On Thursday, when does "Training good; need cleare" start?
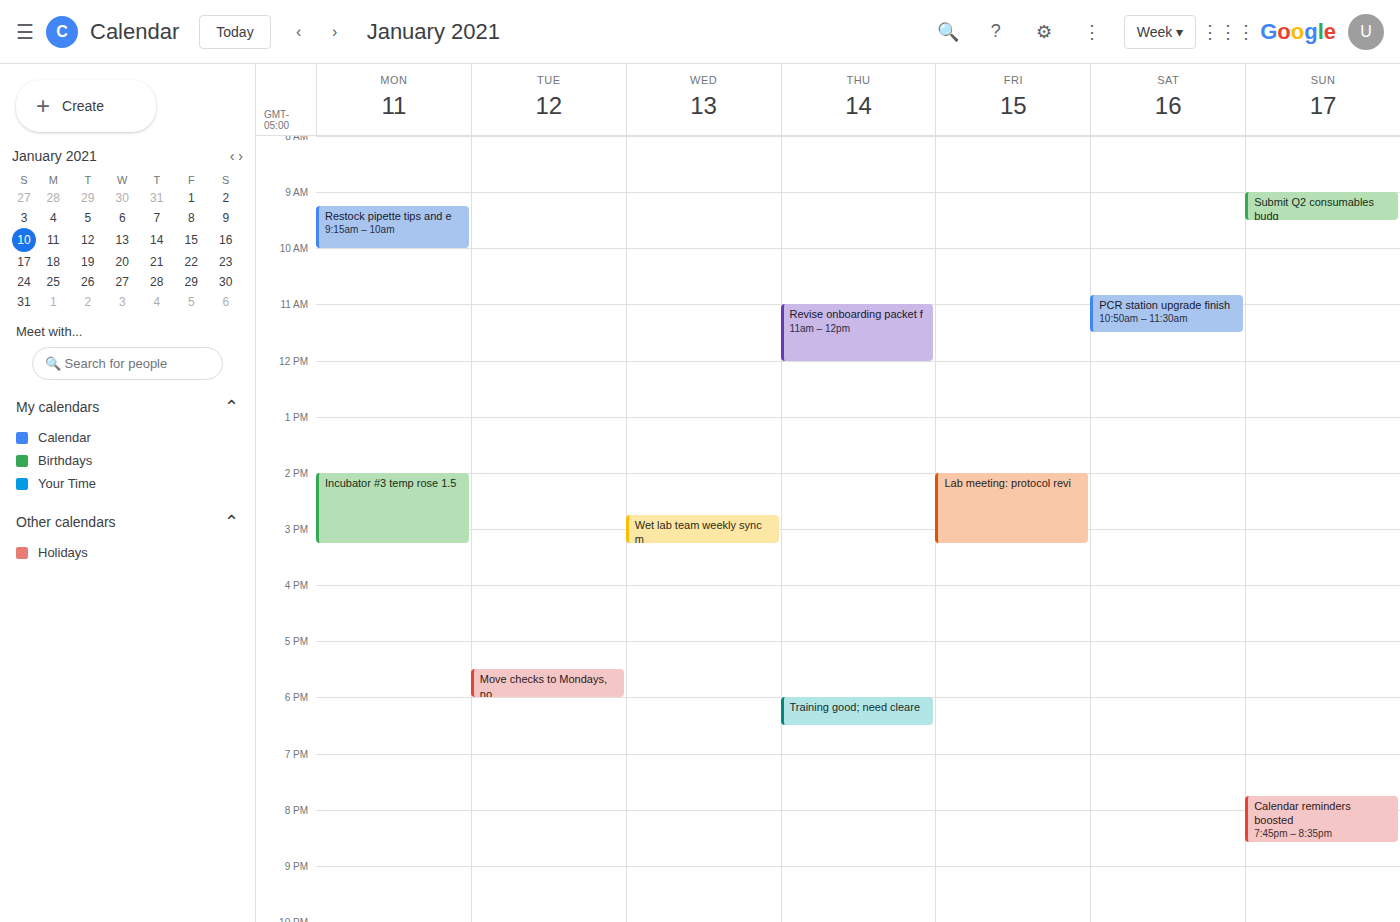
6:00 PM